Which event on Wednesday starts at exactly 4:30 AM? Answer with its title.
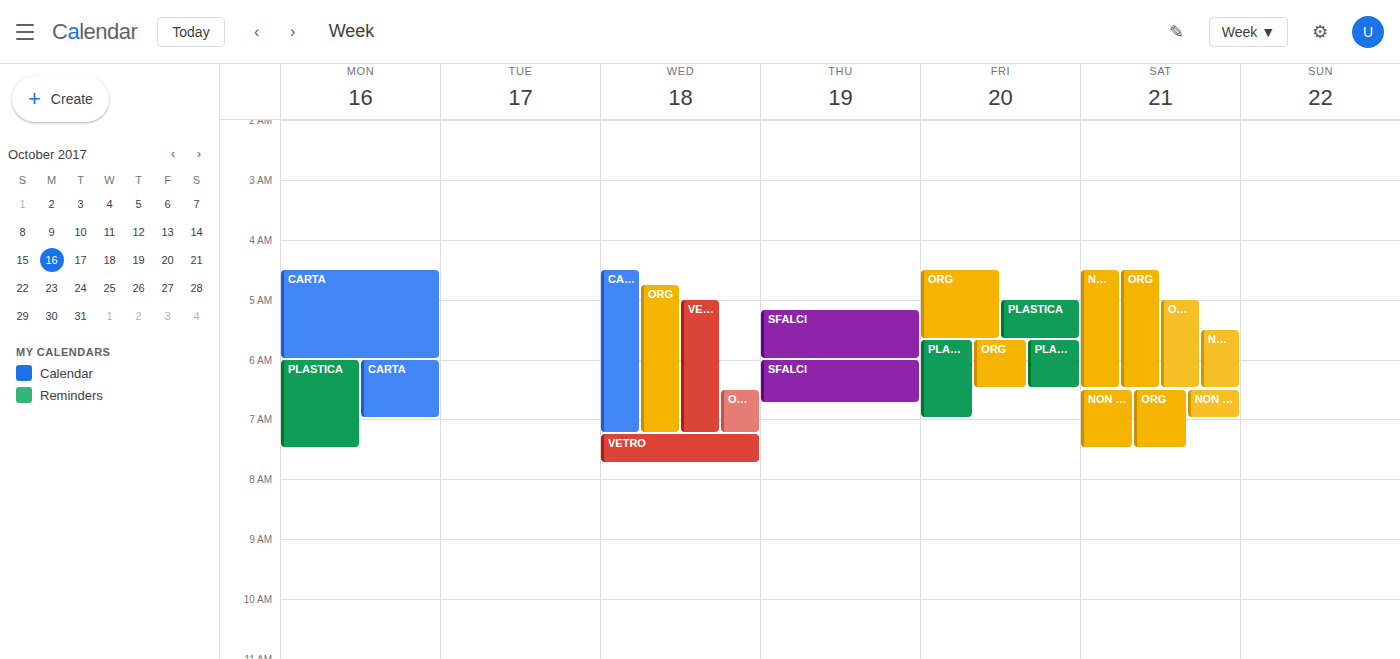
"CARTA - VETRO"